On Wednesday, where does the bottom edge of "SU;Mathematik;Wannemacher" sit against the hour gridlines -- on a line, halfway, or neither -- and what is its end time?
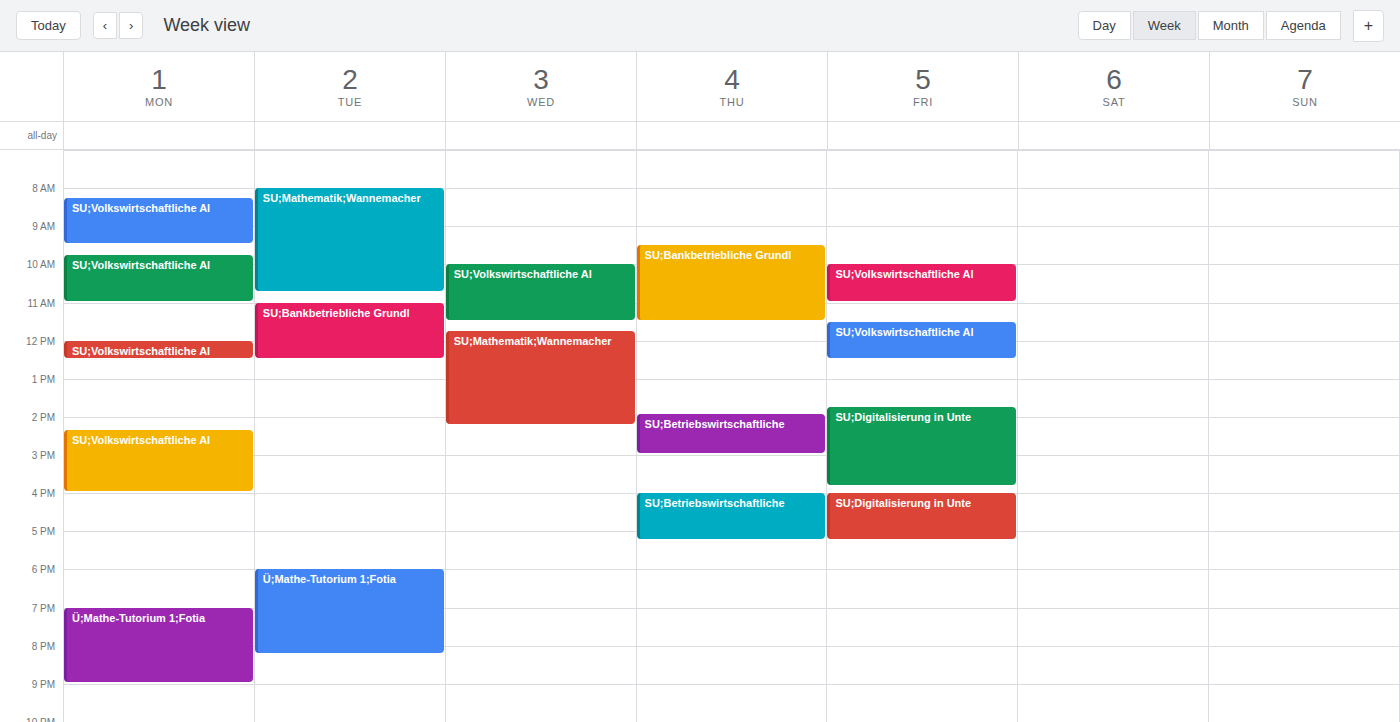
2:15 PM -- neither: a quarter of the way from the 2 PM line to the 3 PM line.